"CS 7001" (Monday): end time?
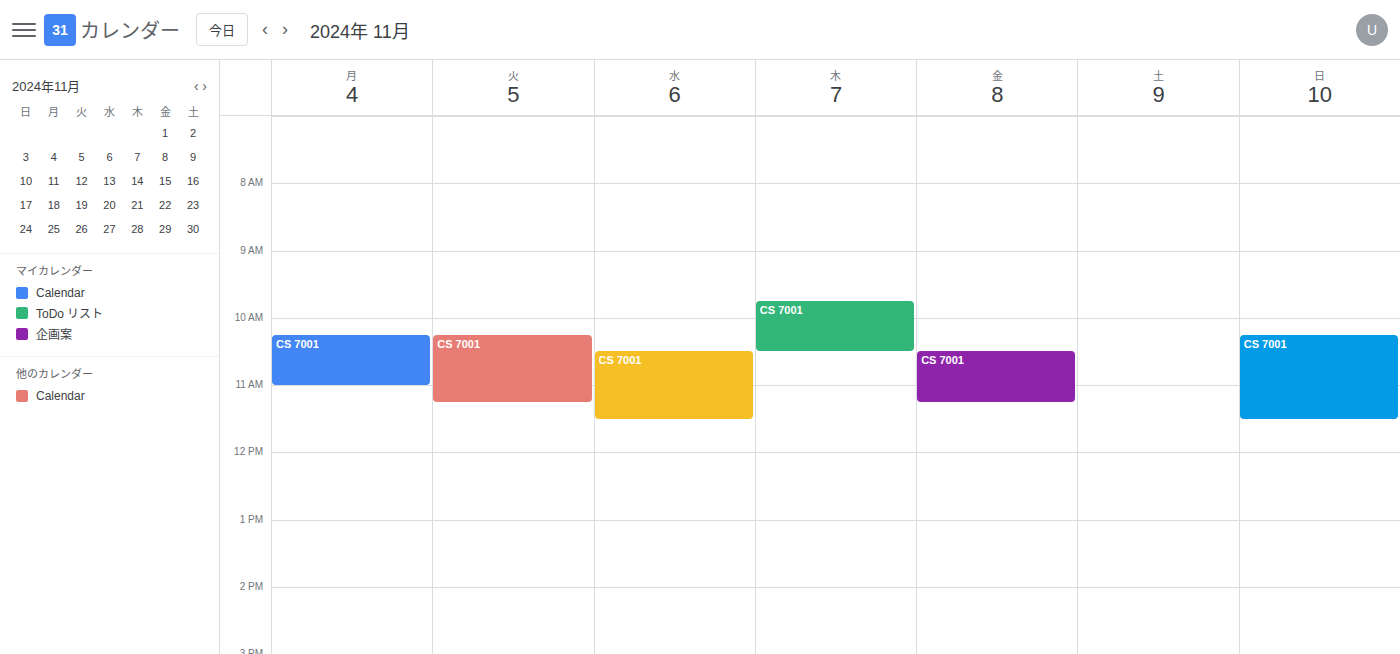
11:00 AM